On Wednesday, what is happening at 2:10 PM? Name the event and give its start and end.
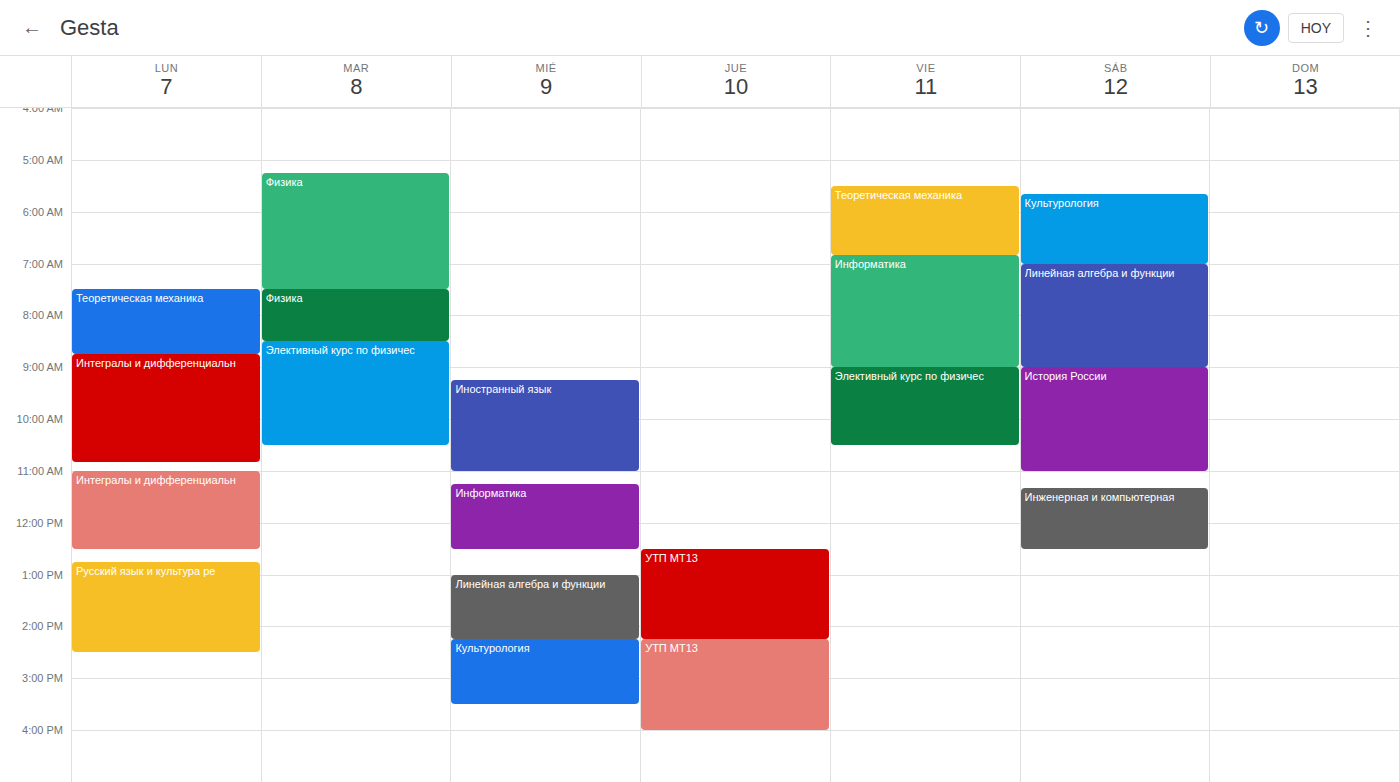
"Линейная алгебра и функции", 1:00 PM to 2:15 PM